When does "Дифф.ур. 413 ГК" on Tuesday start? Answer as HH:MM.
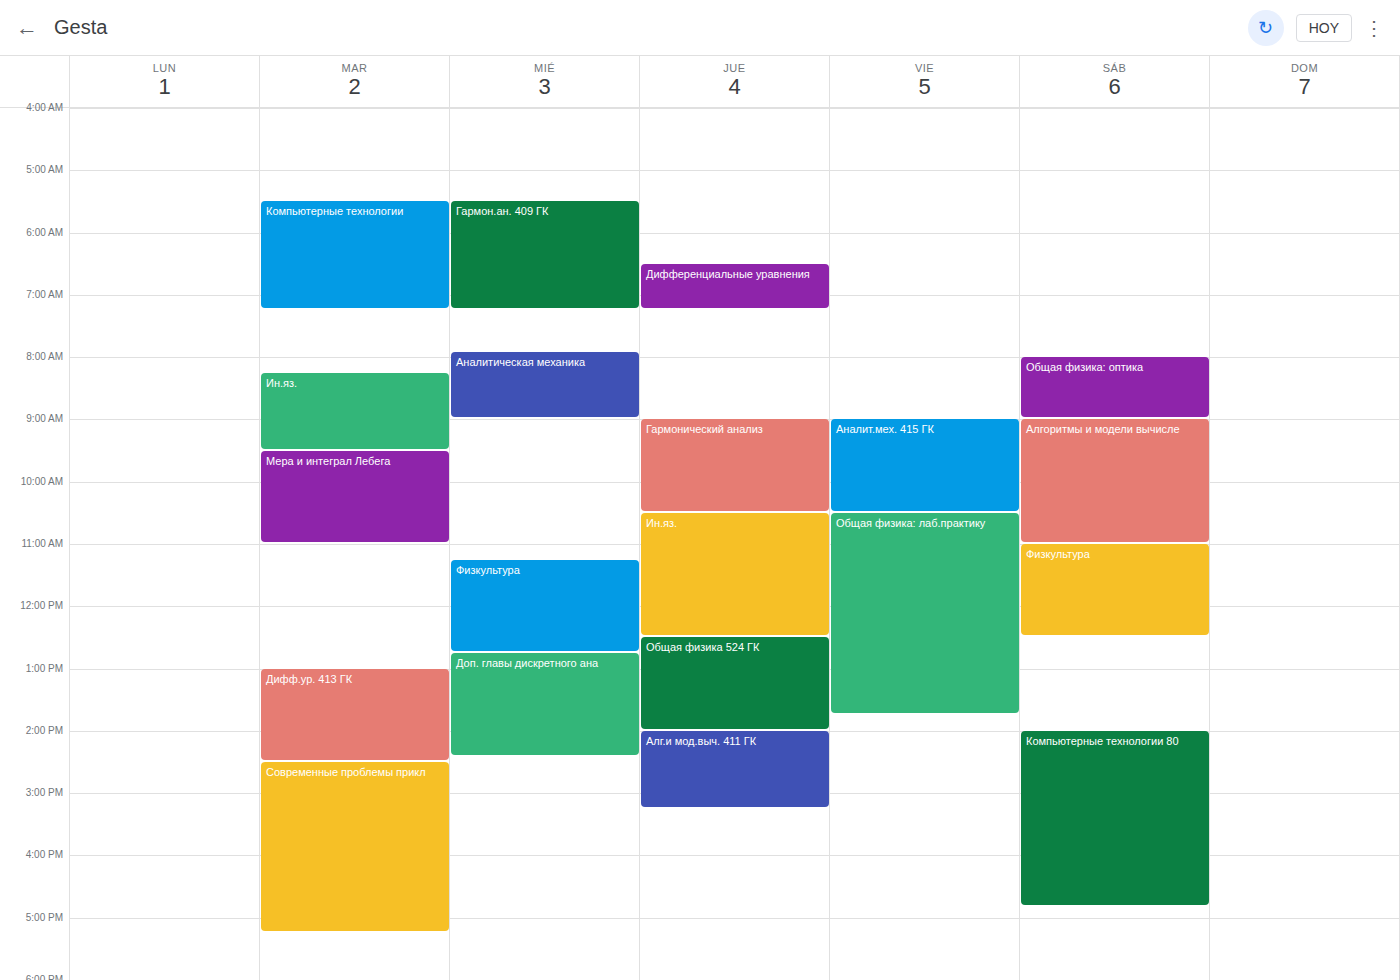
13:00